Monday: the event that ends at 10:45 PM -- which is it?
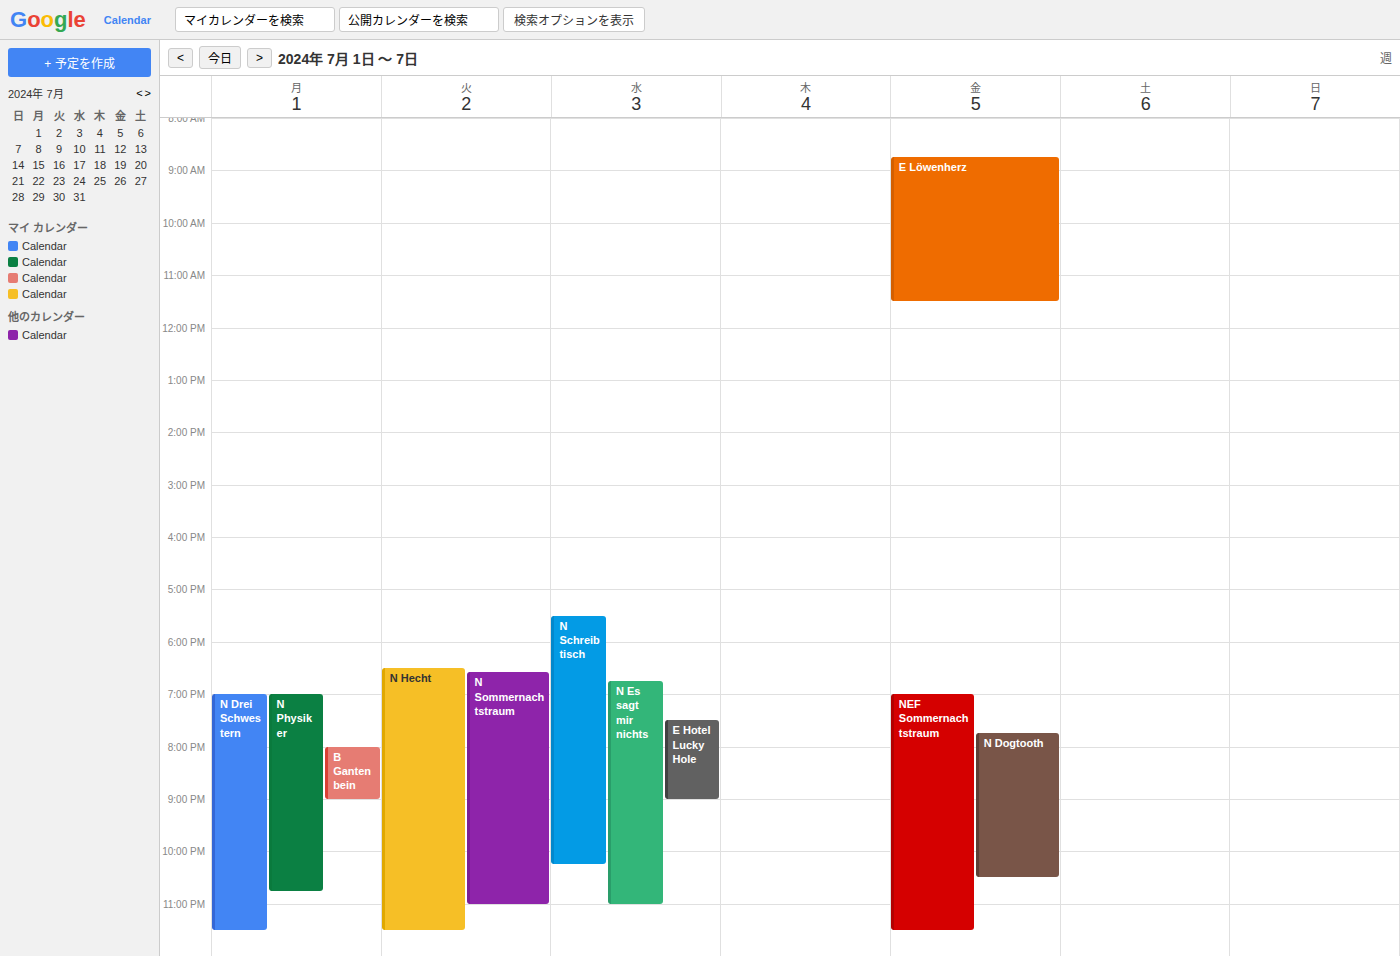
"N Physiker"